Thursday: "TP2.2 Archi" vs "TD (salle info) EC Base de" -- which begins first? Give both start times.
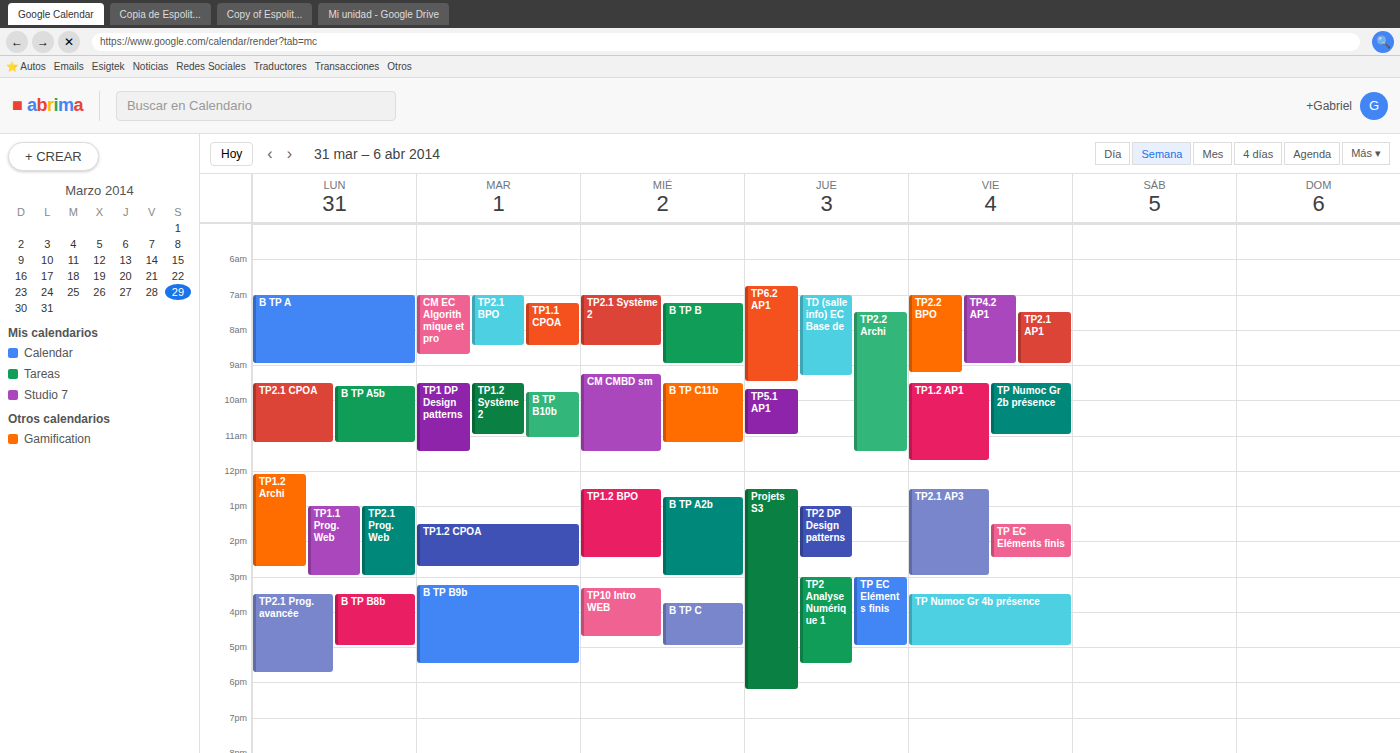
"TD (salle info) EC Base de" 7:00 AM; "TP2.2 Archi" 7:30 AM.